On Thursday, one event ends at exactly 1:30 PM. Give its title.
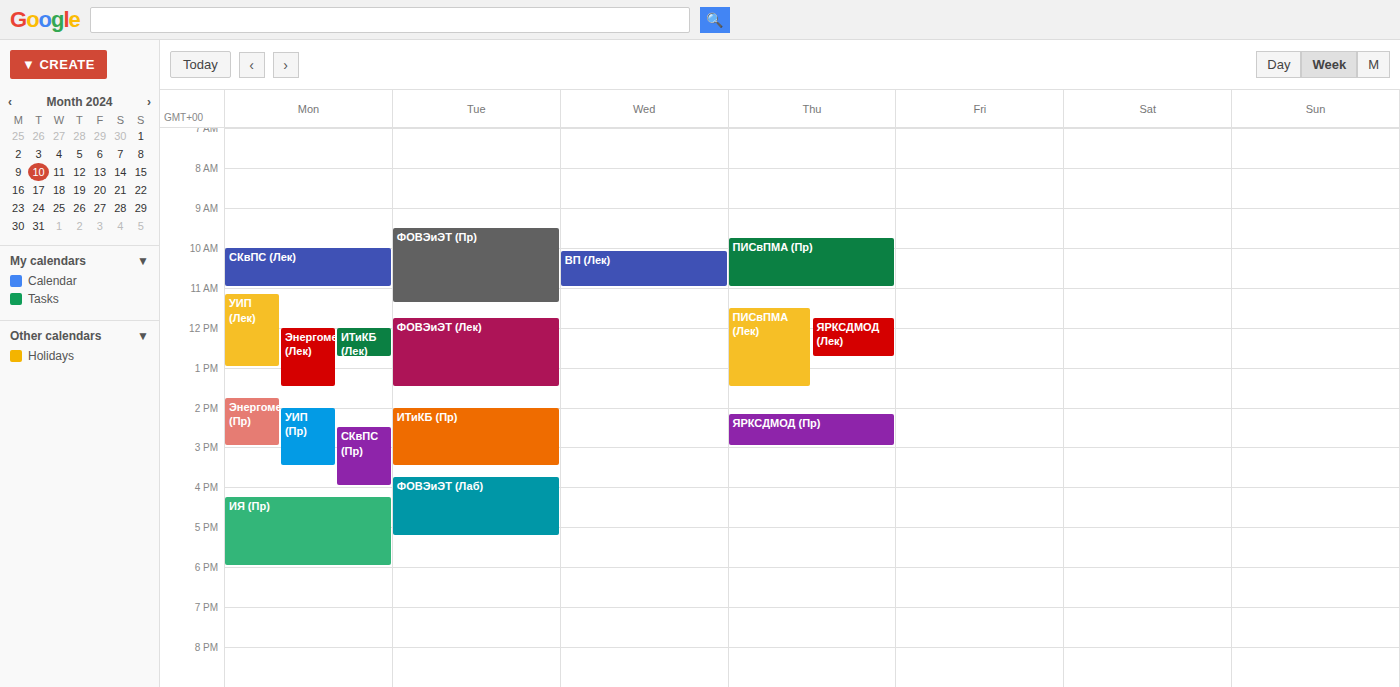
"ПИСвПМA (Лек)"